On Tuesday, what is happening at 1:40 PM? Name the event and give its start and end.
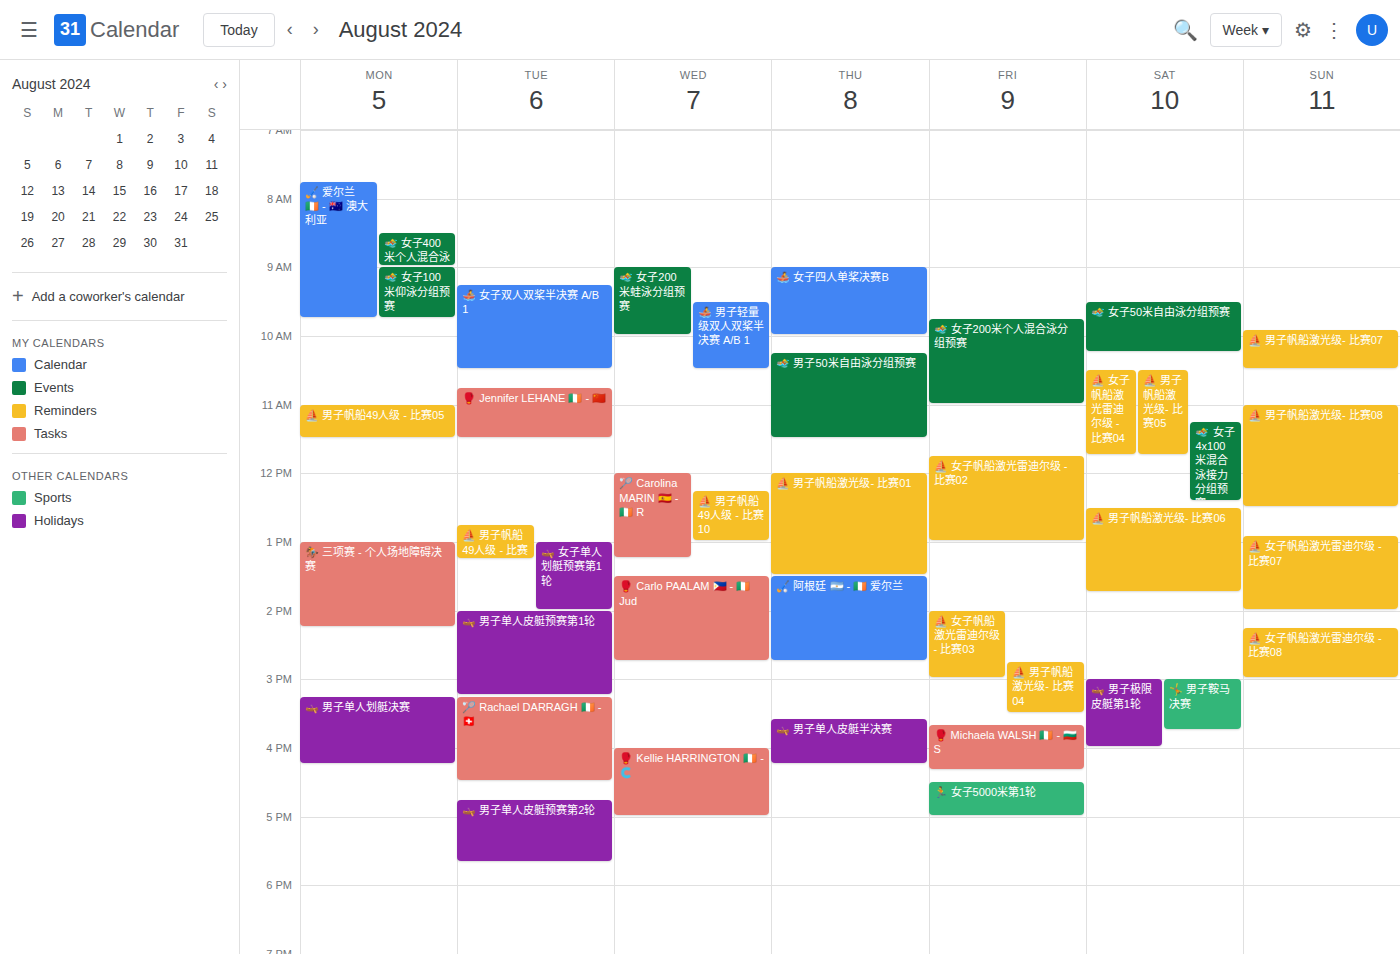
"🛶 女子单人划艇预赛第1轮", 1:00 PM to 2:00 PM